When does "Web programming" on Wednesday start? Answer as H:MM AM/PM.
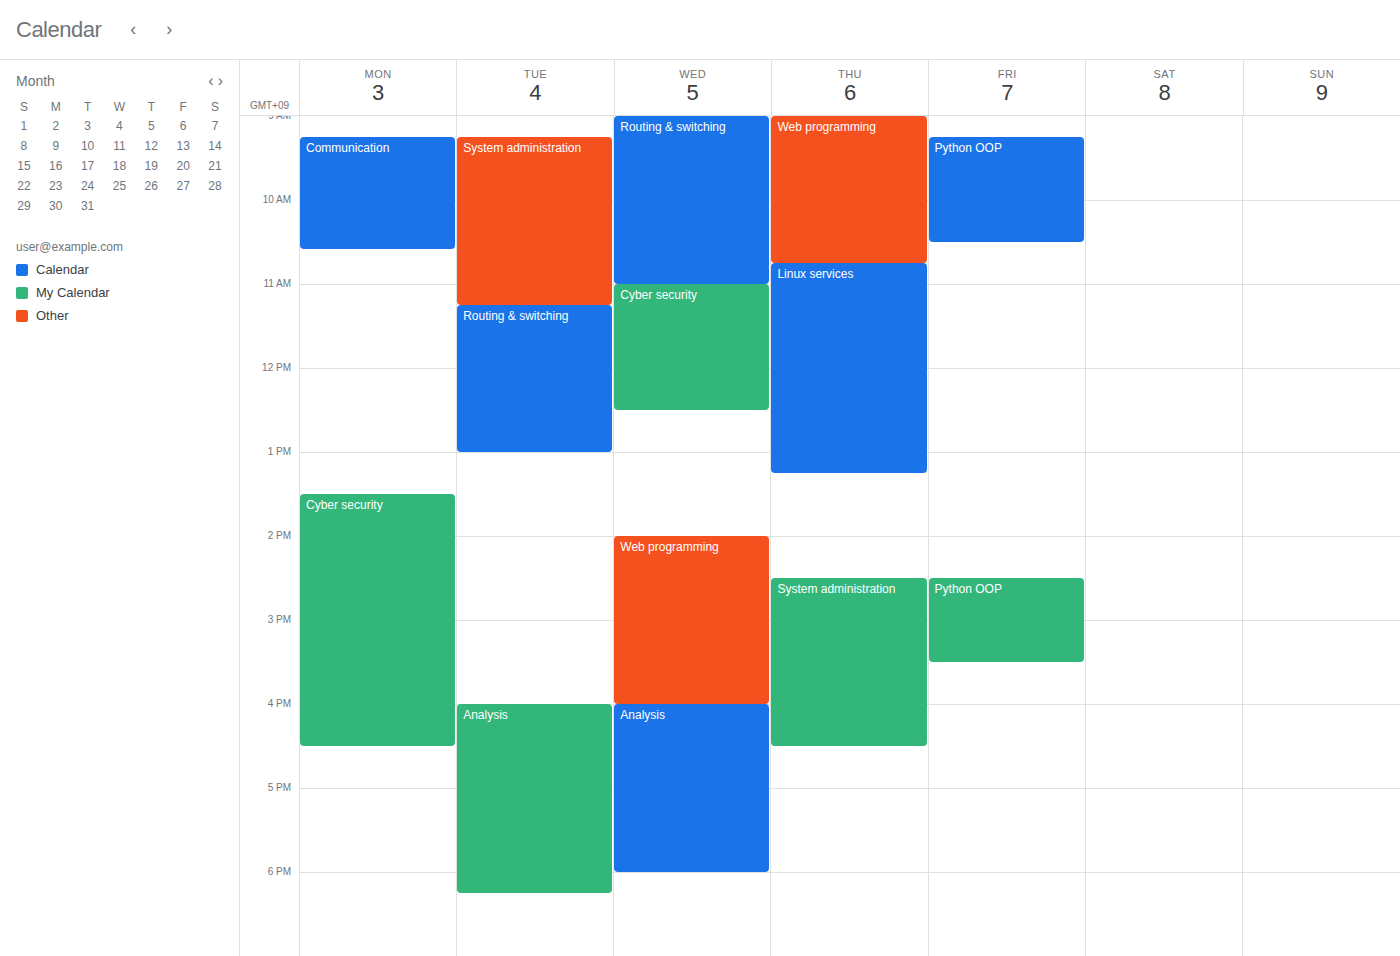
2:00 PM